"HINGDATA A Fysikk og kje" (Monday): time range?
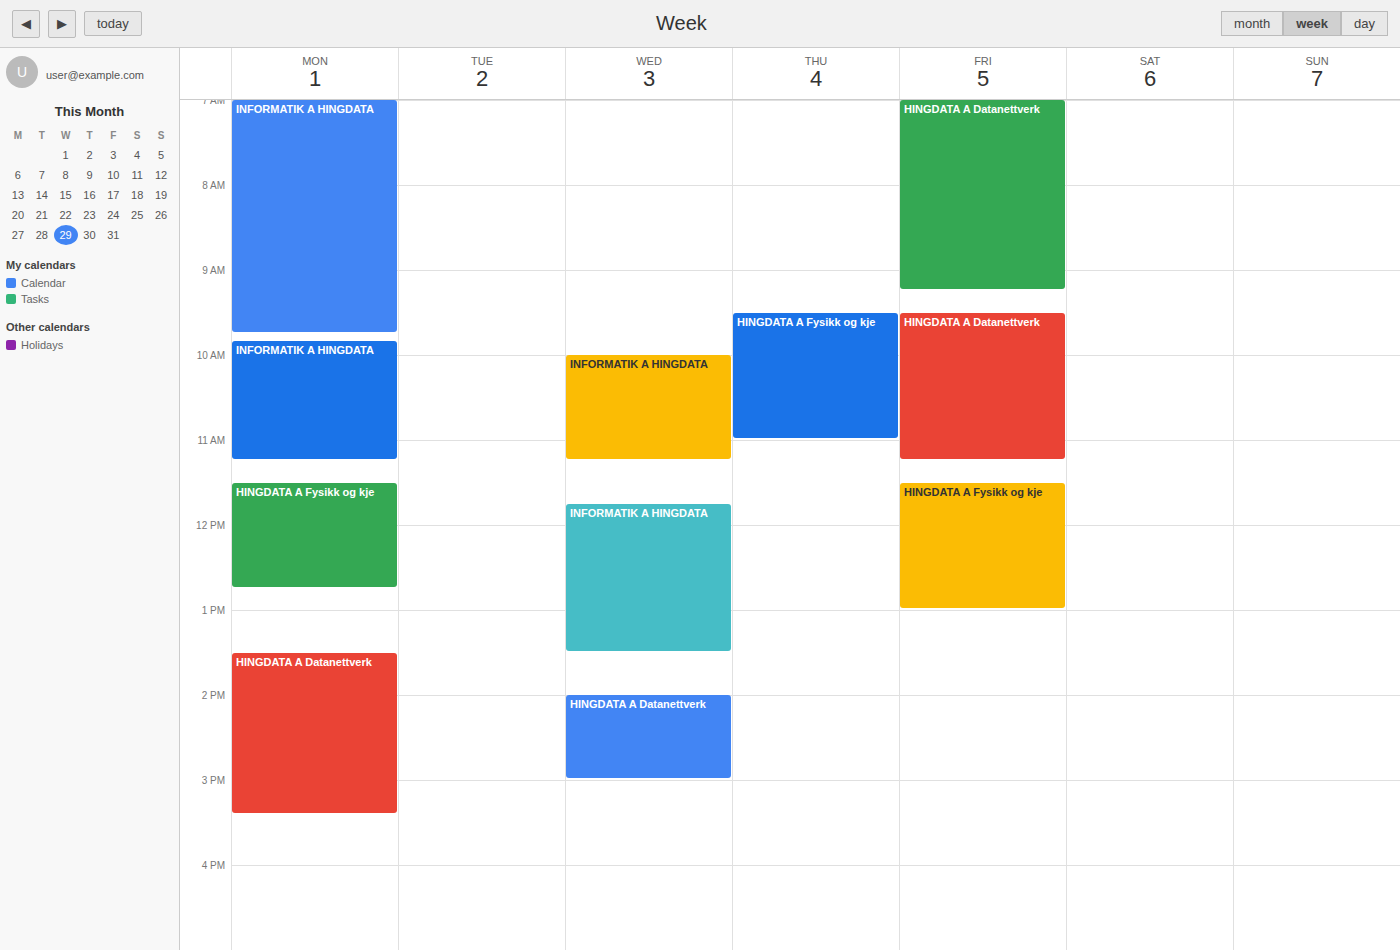
11:30 AM to 12:45 PM